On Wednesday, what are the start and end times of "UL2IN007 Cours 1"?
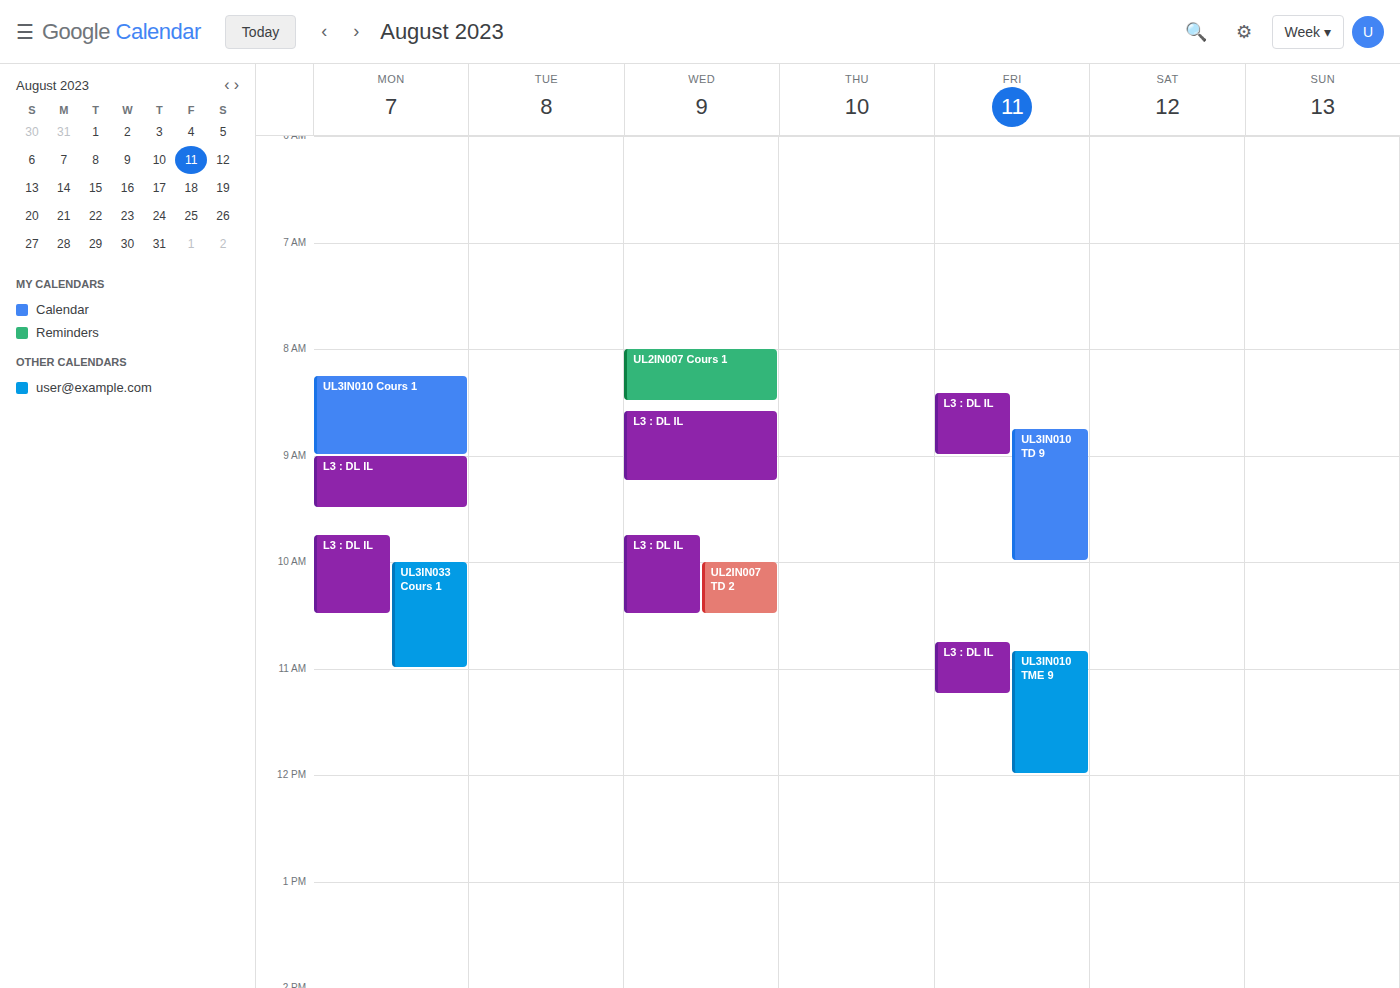
8:00 AM to 8:30 AM